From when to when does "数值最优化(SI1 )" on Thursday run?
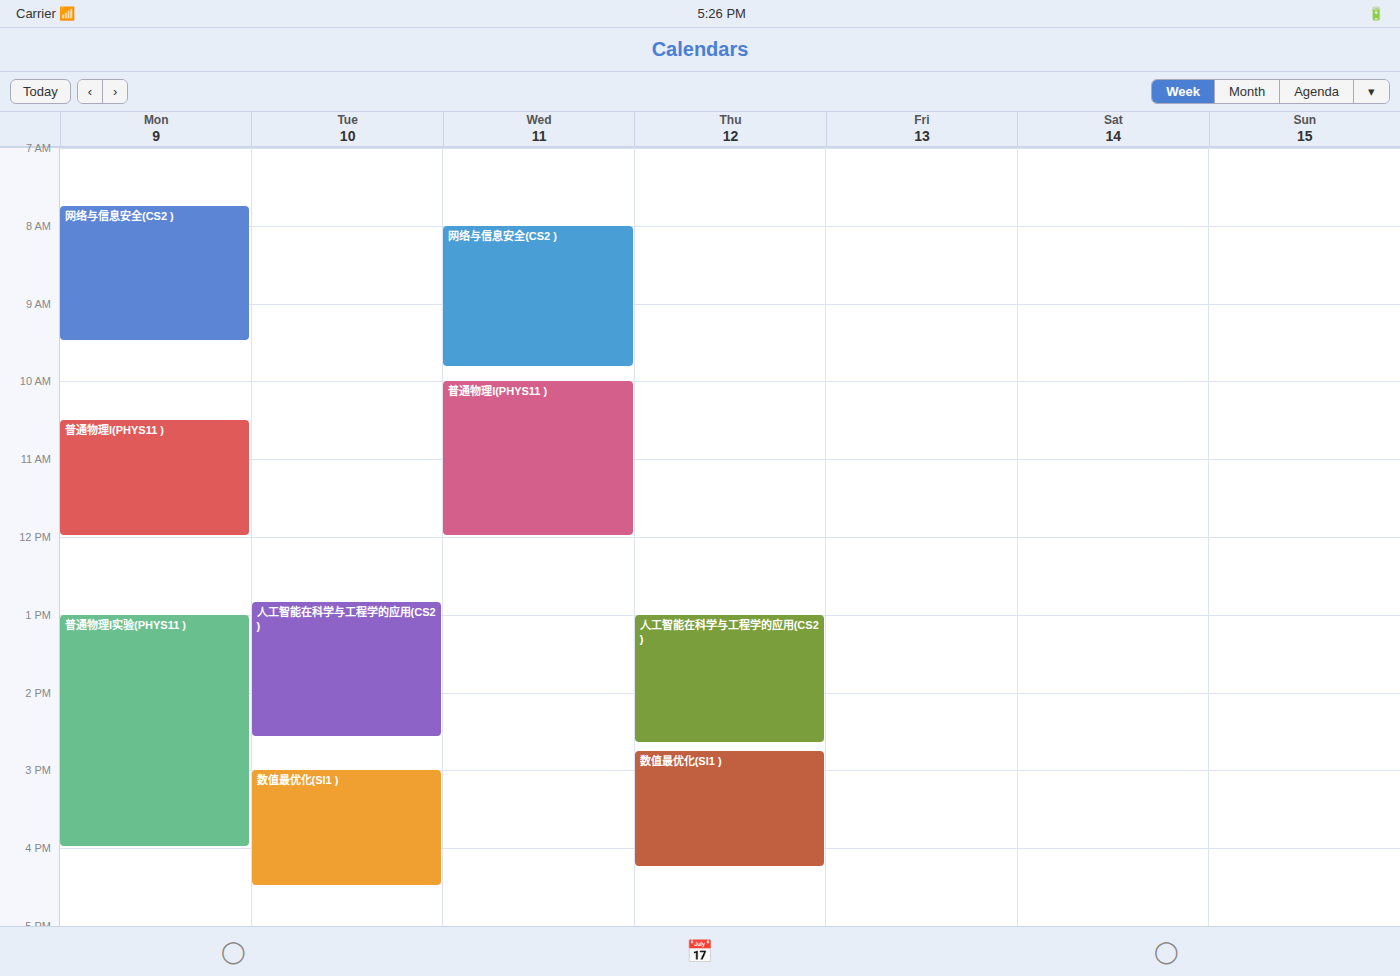
2:45 PM to 4:15 PM